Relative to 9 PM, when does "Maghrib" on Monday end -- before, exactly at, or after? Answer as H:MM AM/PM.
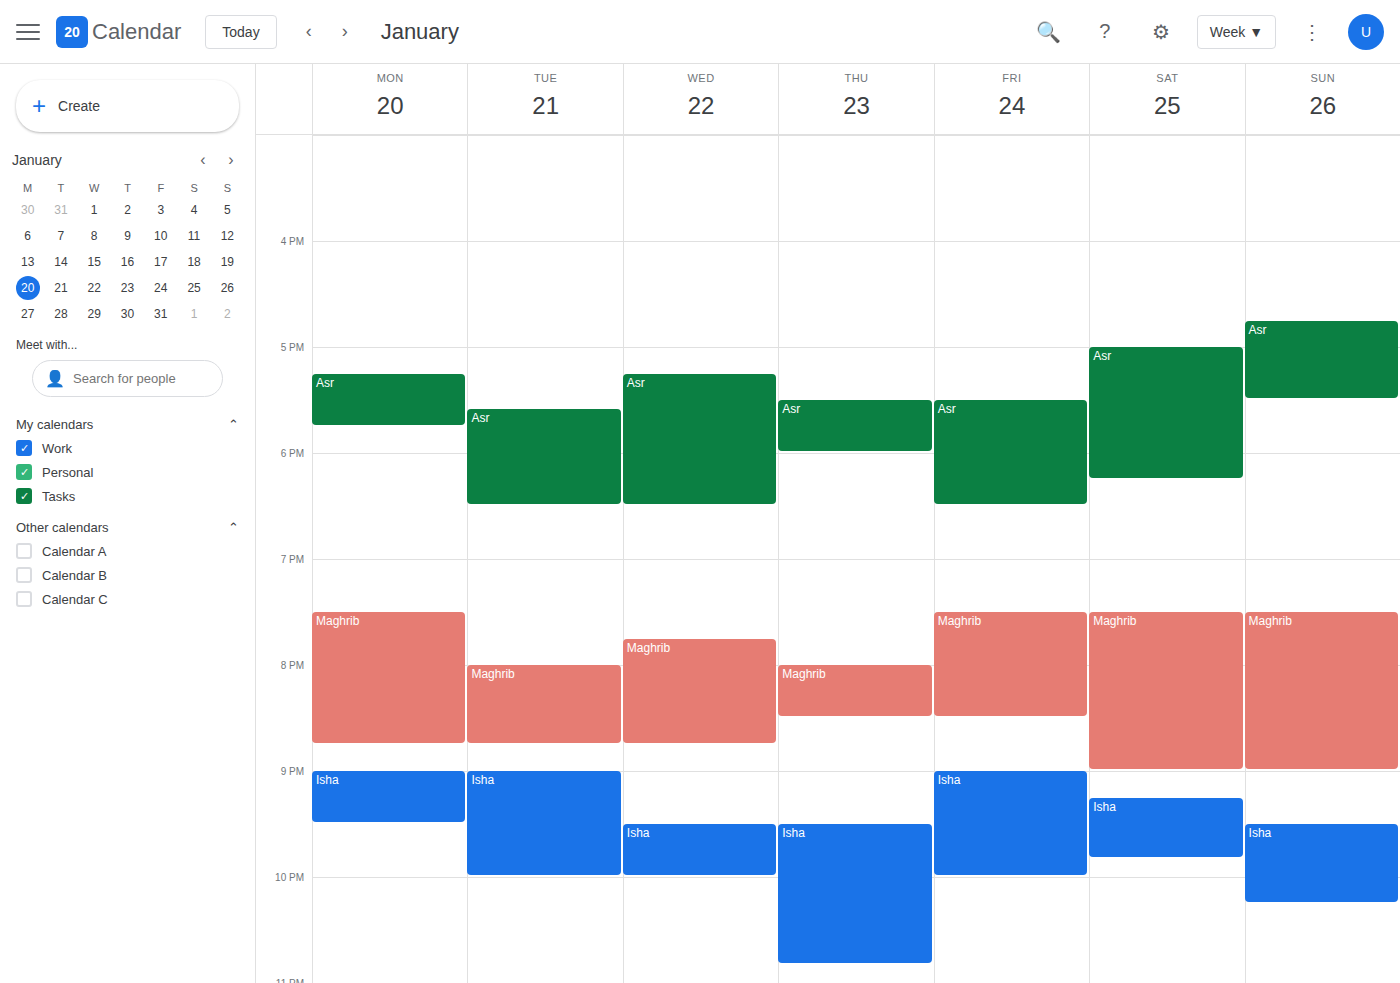
8:45 PM -- before 9 PM, 15 minutes above the 9 PM line.